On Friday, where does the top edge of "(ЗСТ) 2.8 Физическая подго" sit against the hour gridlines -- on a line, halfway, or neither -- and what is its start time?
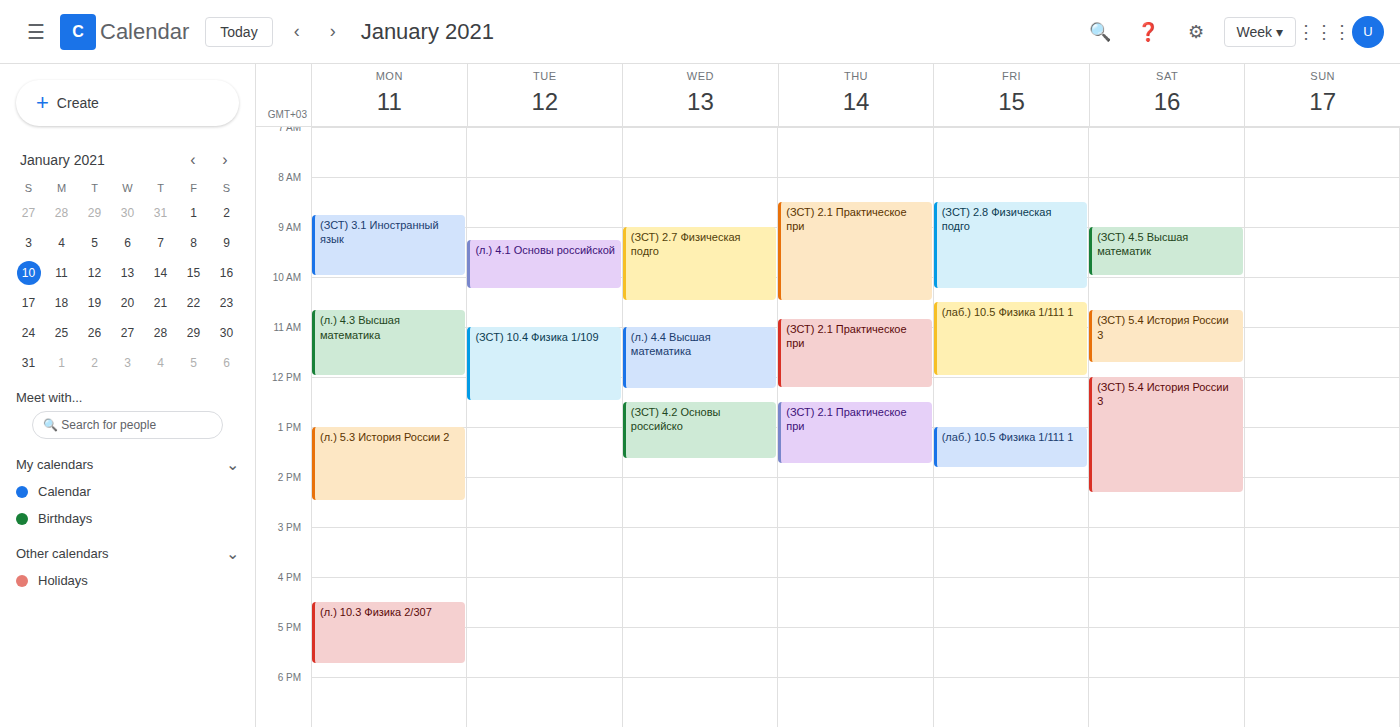
8:30 AM -- halfway between the 8 AM and 9 AM lines.